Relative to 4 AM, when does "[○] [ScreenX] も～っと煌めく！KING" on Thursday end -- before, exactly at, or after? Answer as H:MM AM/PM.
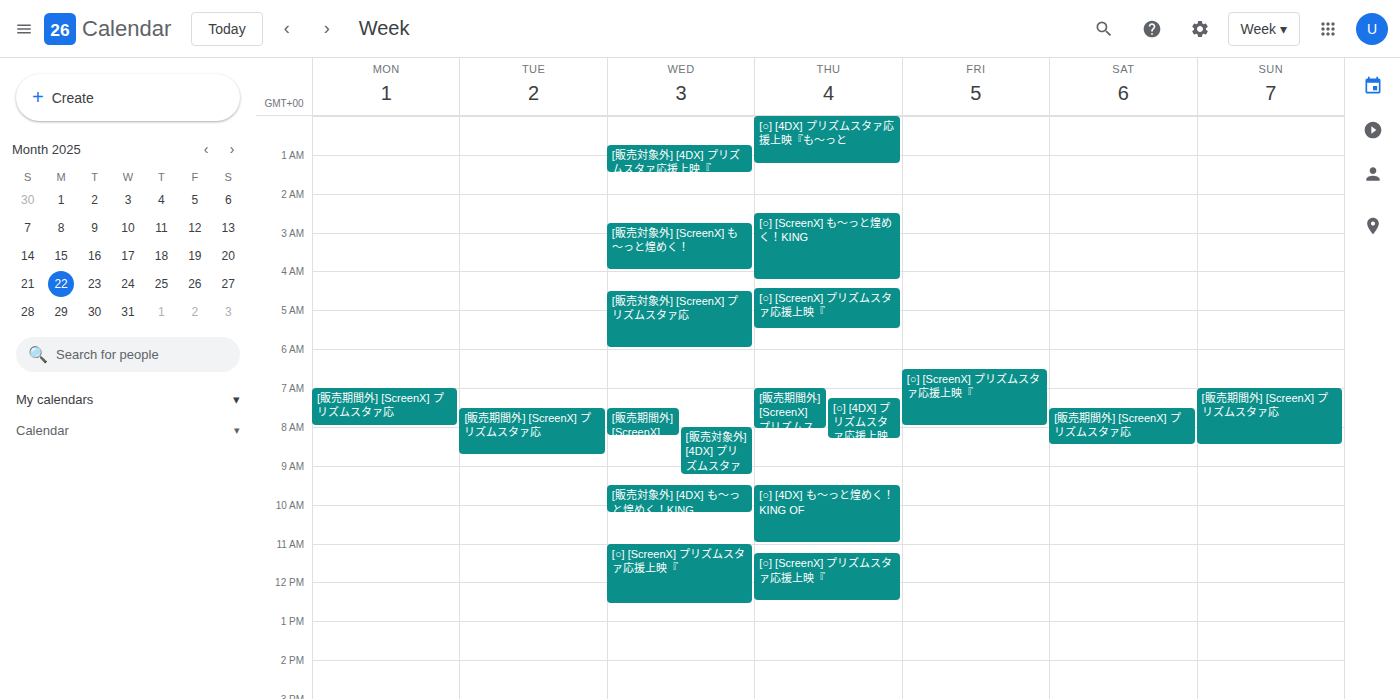
4:15 AM -- after 4 AM, 15 minutes below the 4 AM line.